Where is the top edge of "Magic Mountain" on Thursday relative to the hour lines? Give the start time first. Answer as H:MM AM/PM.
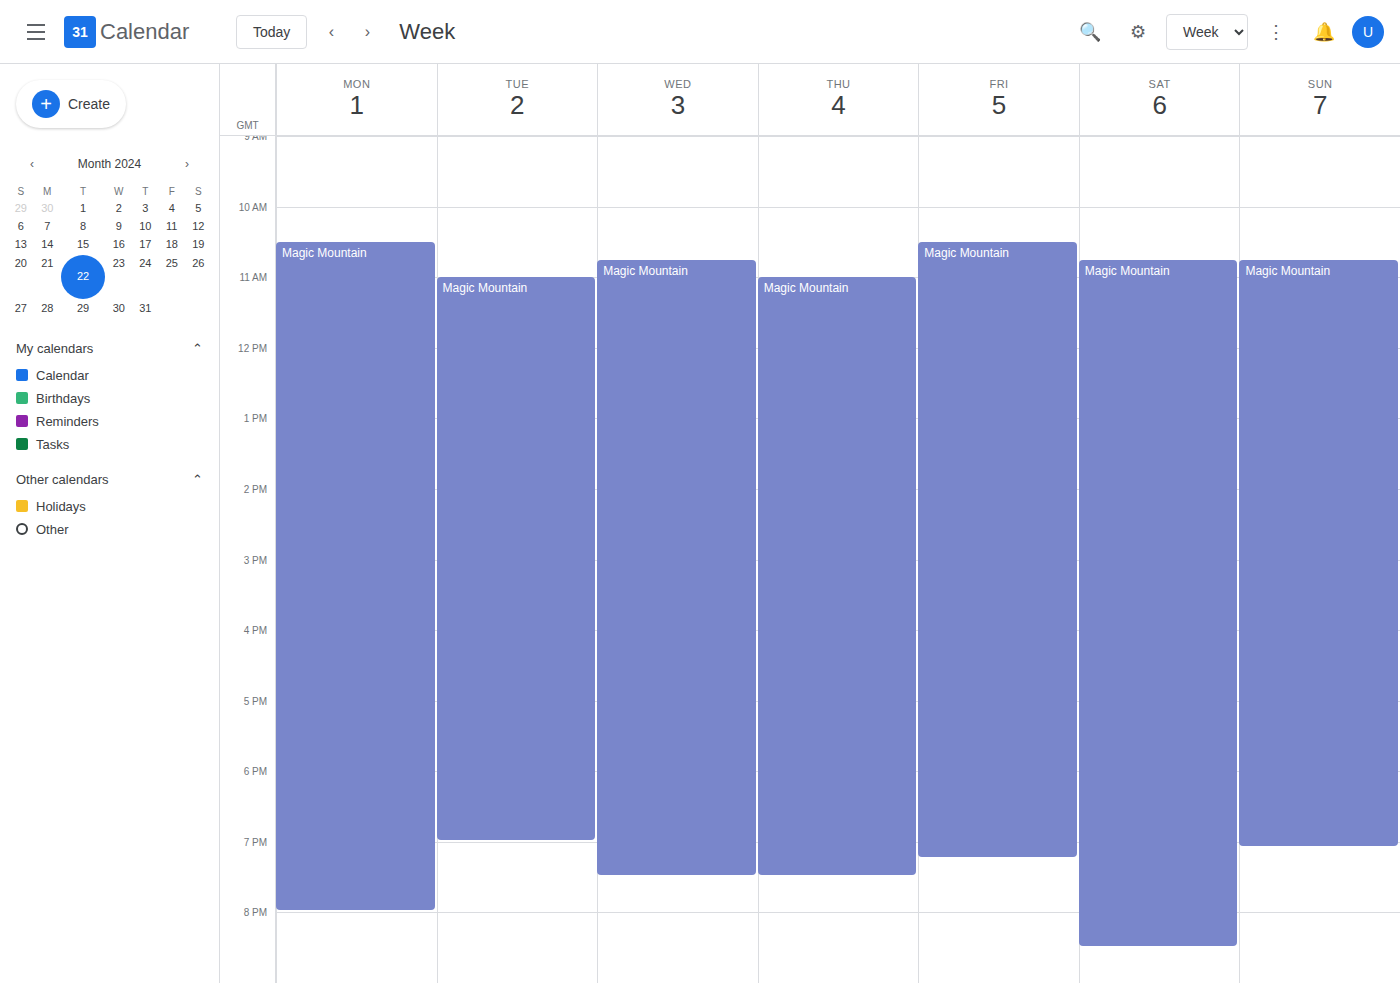
11:00 AM -- exactly on the 11 AM line.